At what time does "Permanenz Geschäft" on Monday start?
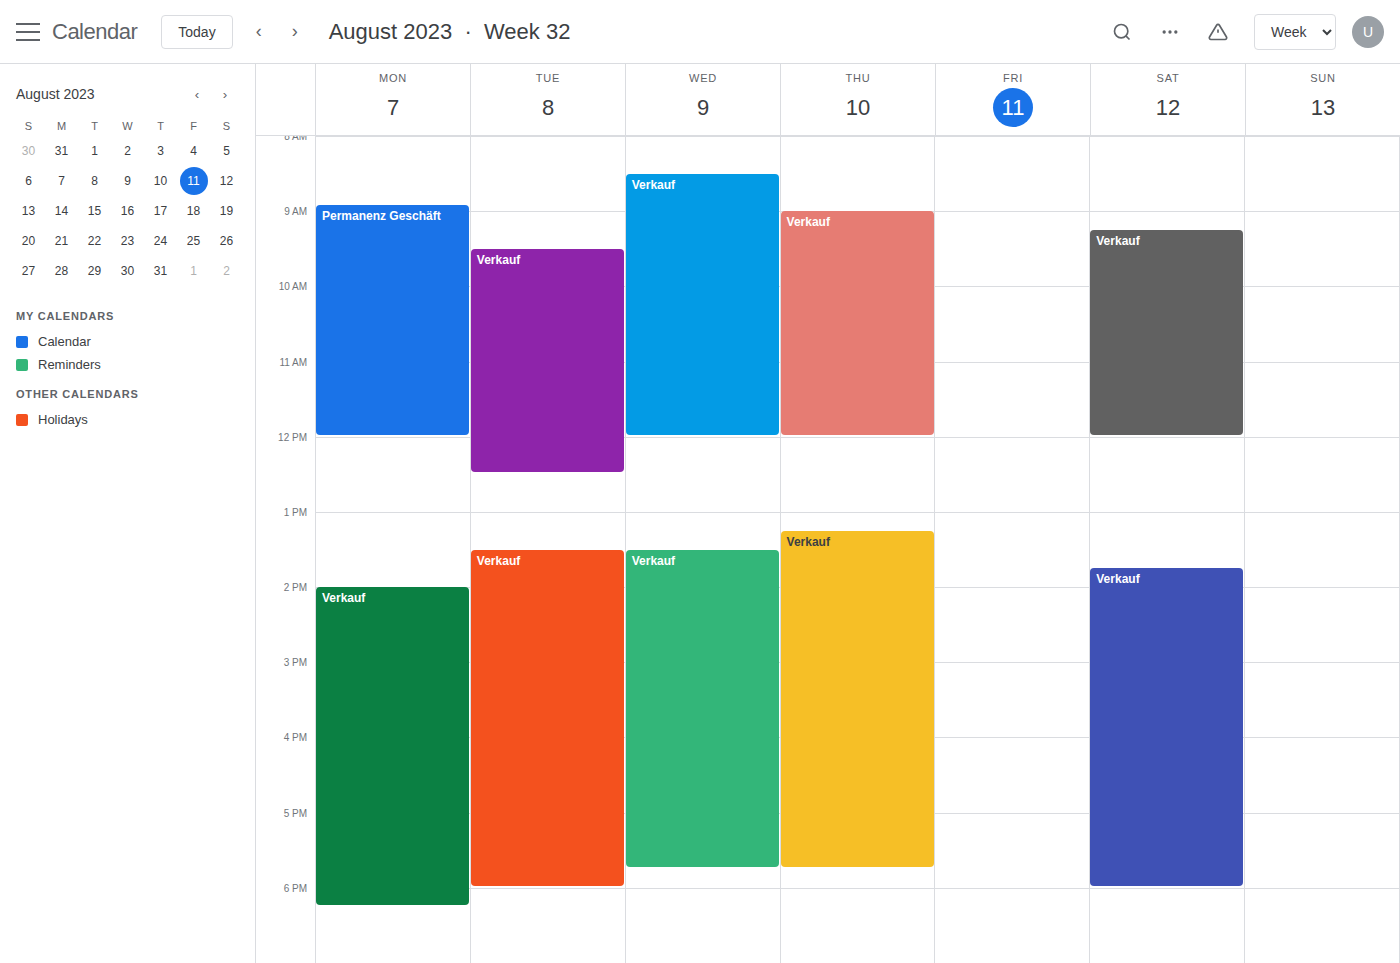
08:55